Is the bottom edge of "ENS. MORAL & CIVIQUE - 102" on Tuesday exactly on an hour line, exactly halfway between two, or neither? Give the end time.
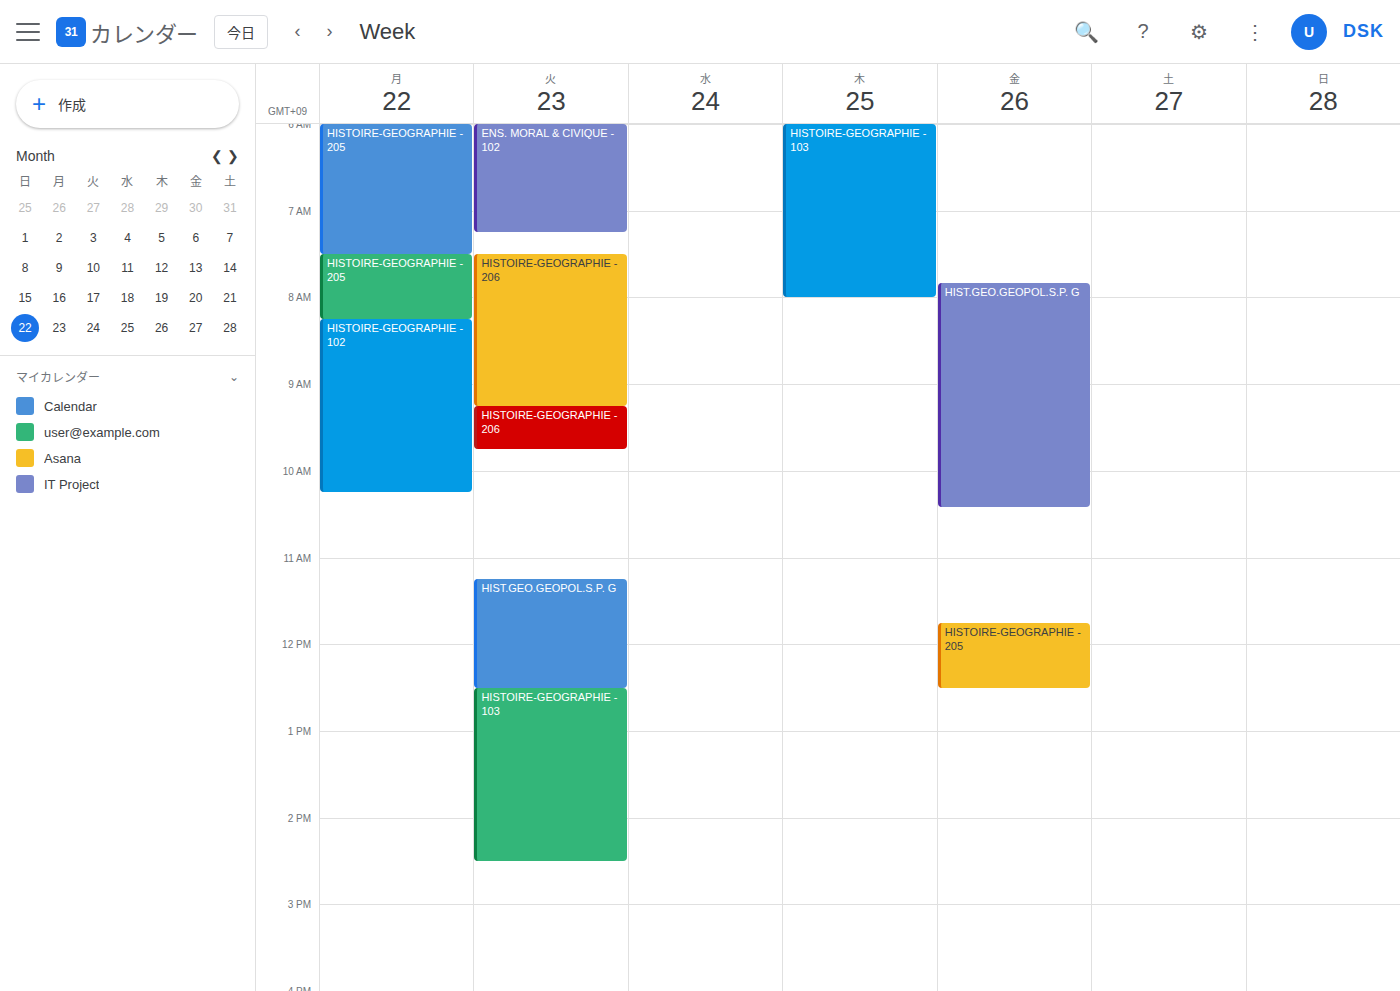
7:15 AM -- neither: a quarter of the way from the 7 AM line to the 8 AM line.